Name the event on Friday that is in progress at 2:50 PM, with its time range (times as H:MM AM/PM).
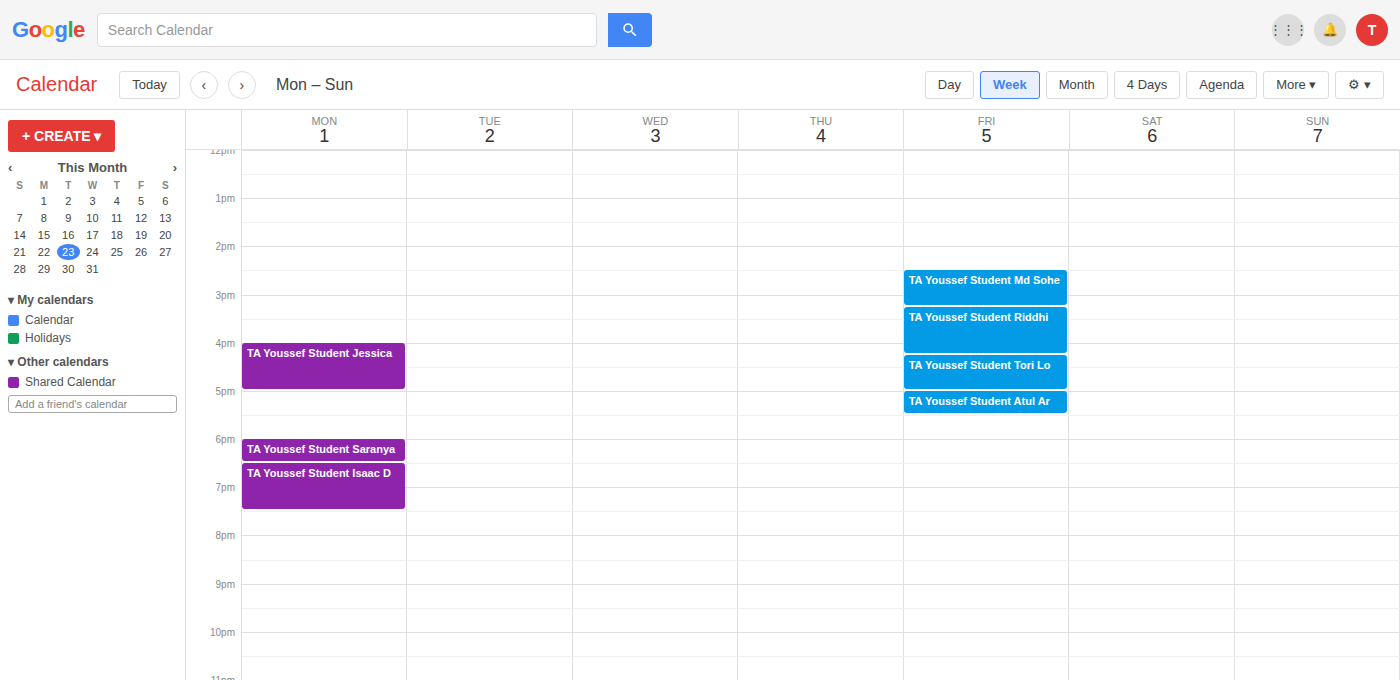
"TA Youssef Student Md Sohe", 2:30 PM to 3:15 PM